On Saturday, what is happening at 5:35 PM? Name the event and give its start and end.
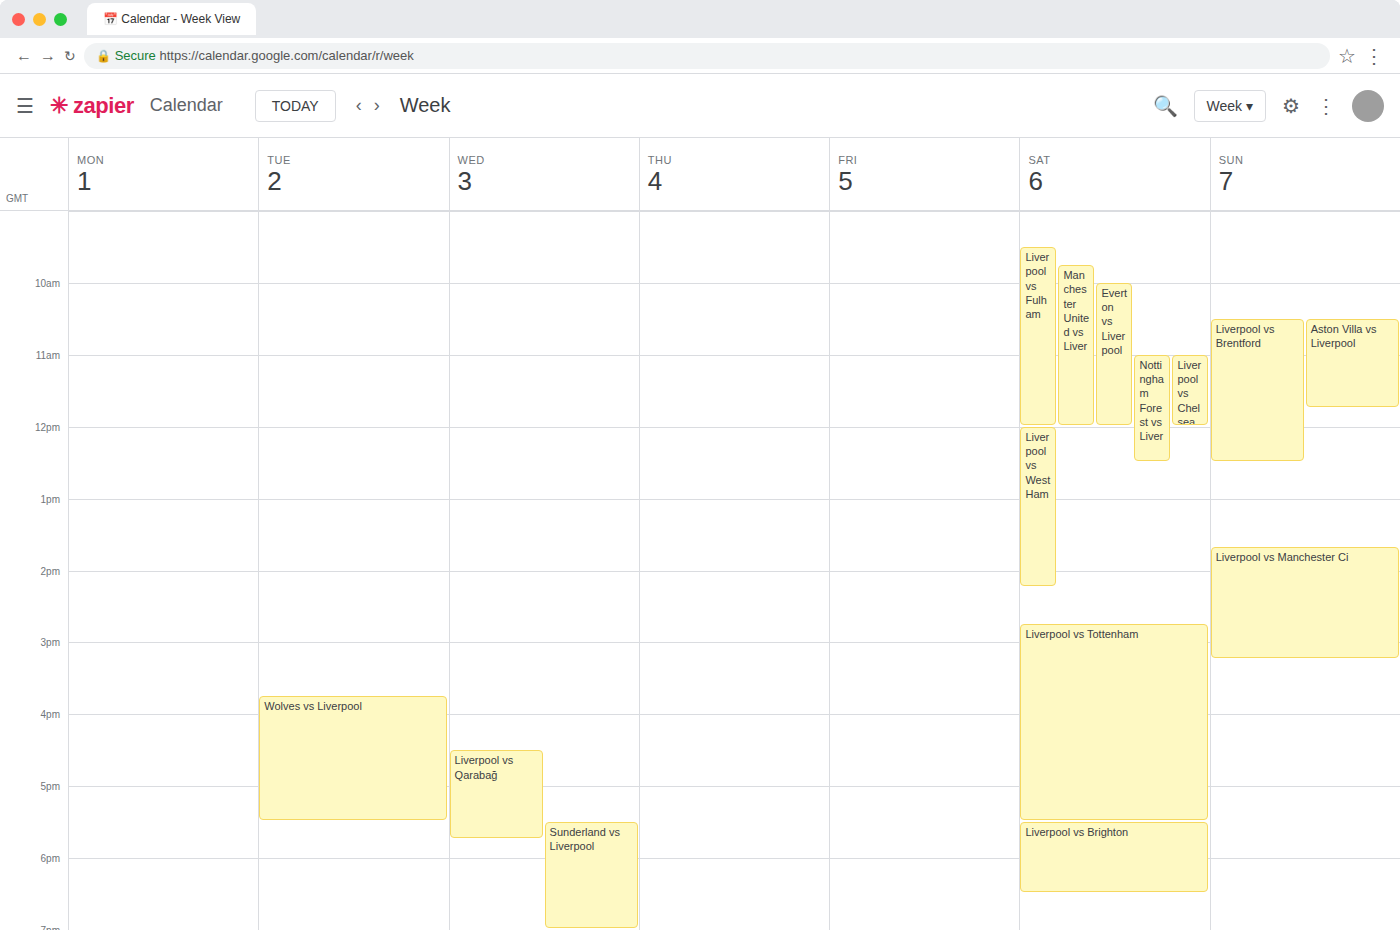
"Liverpool vs Brighton", 5:30 PM to 6:30 PM